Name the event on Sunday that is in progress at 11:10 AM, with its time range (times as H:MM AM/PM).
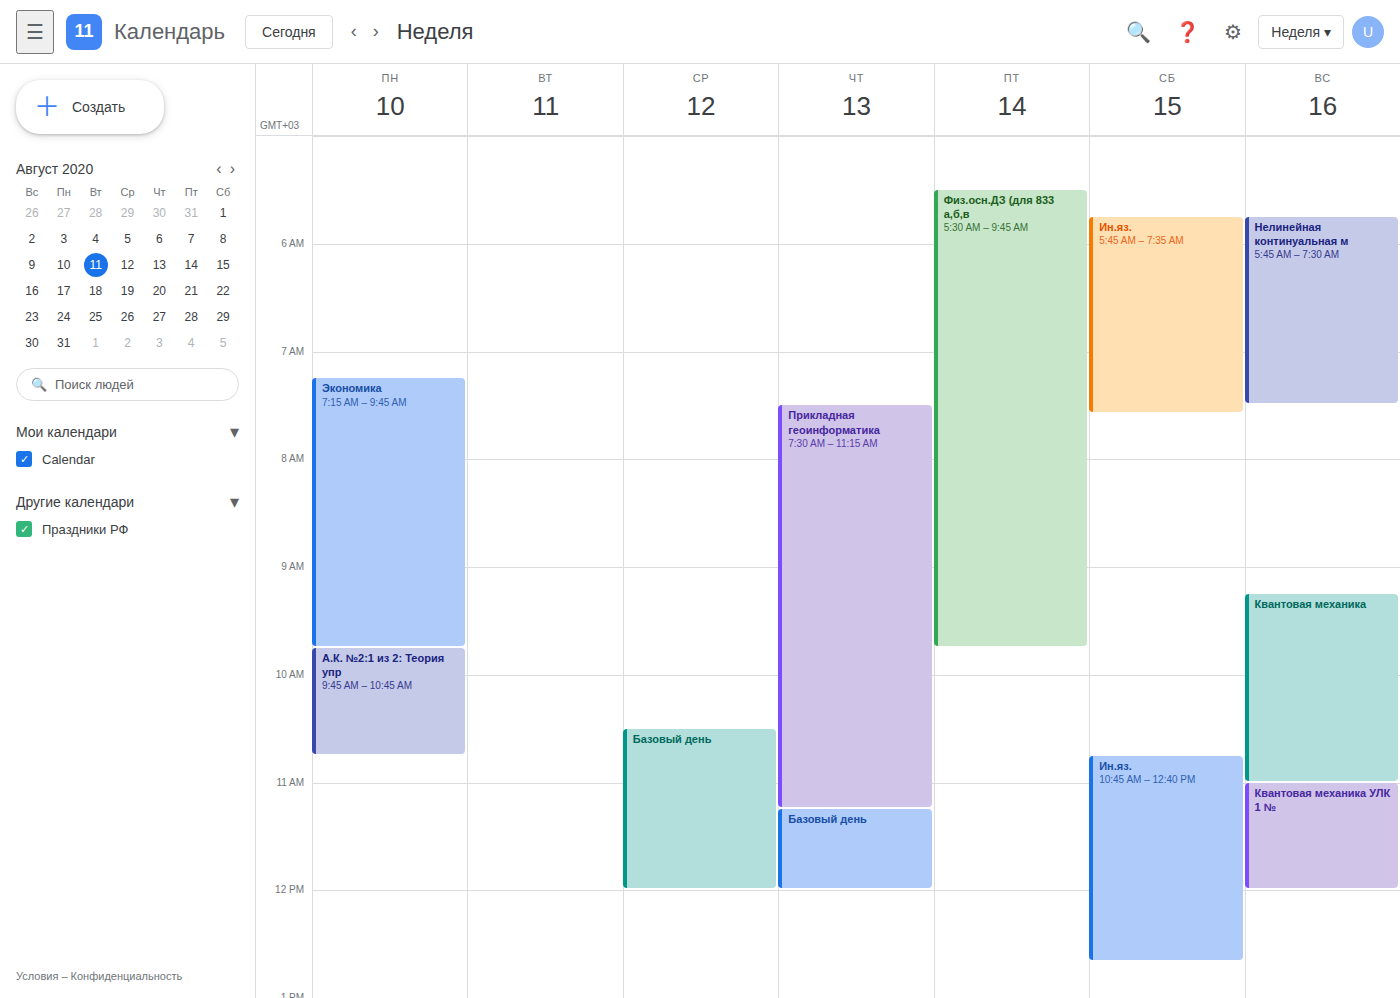
"Квантовая механика УЛК 1 №", 11:00 AM to 12:00 PM